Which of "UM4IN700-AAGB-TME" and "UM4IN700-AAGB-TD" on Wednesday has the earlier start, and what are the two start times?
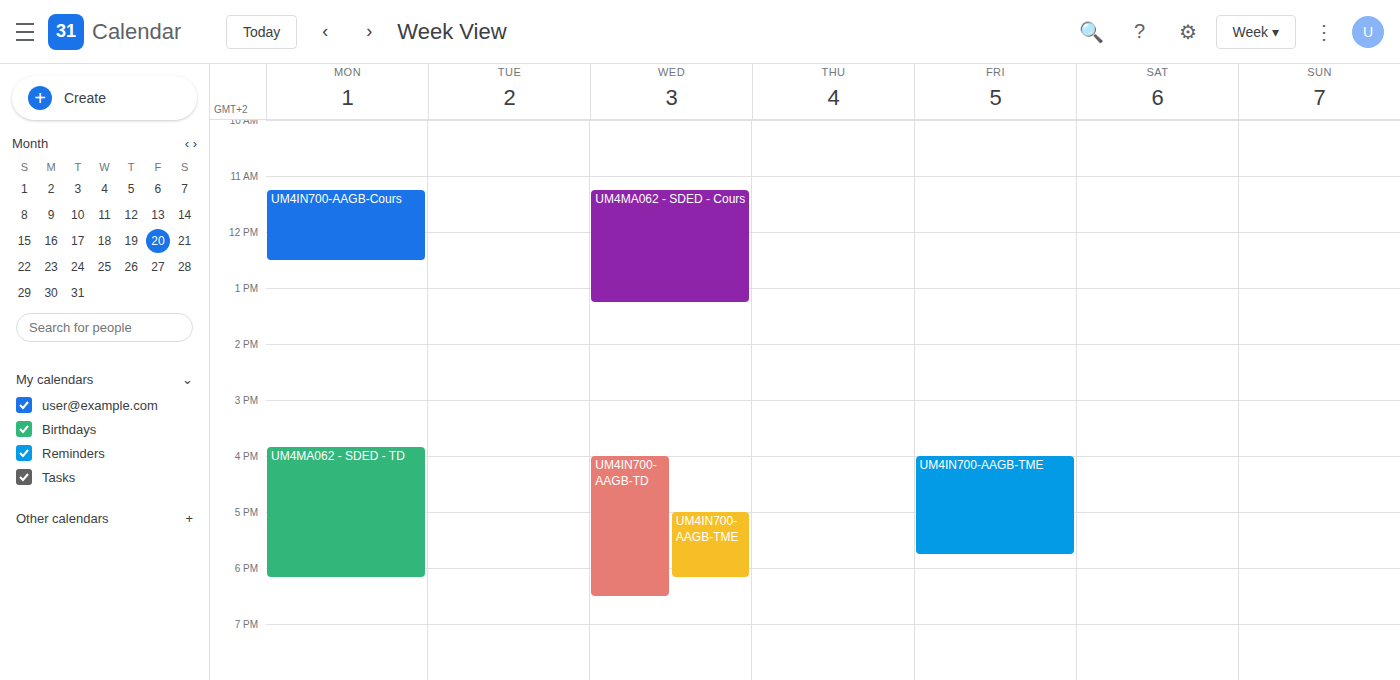
"UM4IN700-AAGB-TD" 16:00; "UM4IN700-AAGB-TME" 17:00.